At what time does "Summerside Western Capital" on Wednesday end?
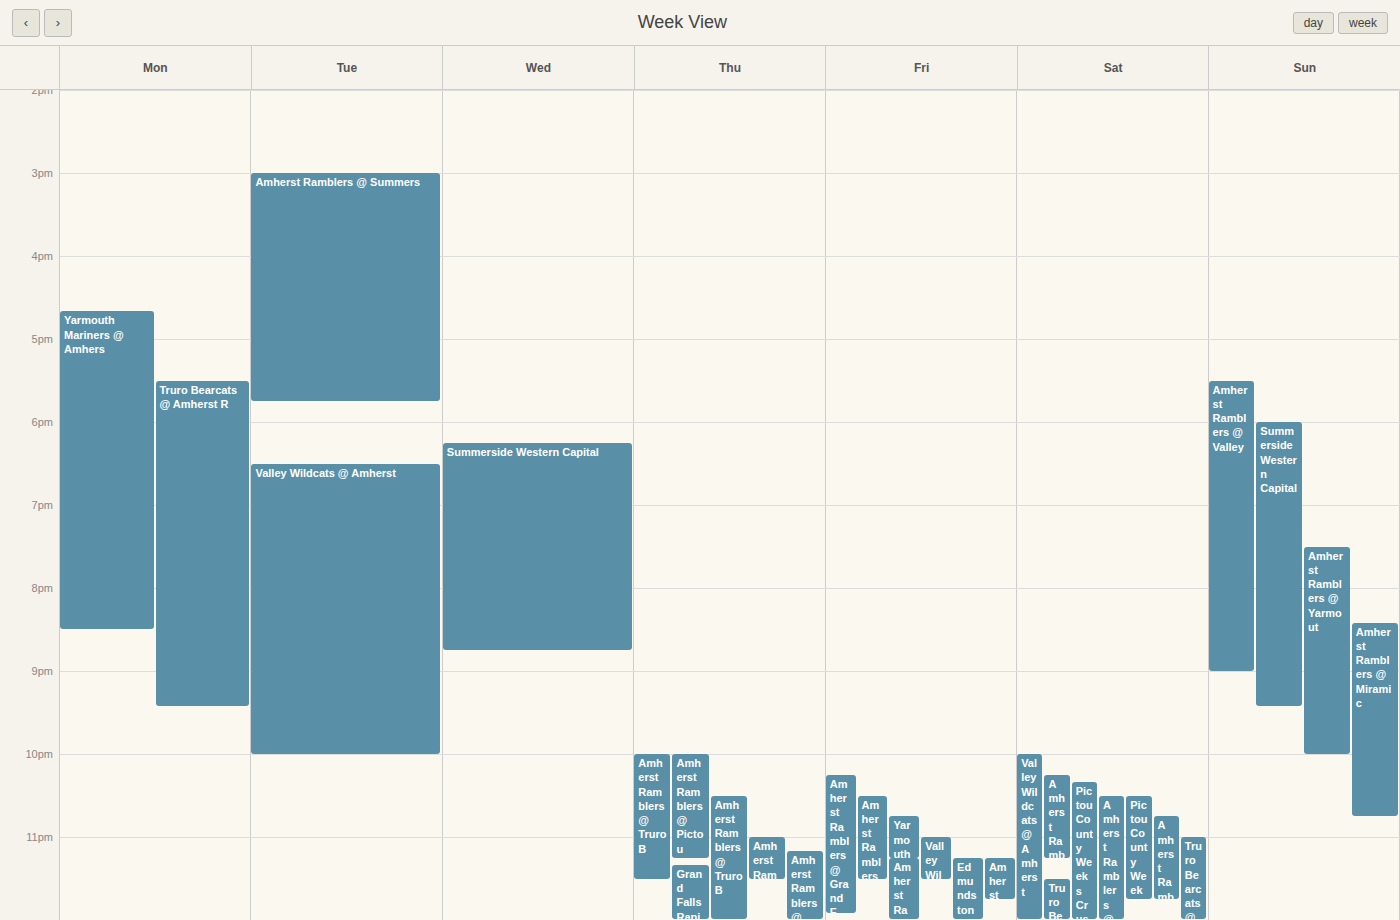
8:45 PM